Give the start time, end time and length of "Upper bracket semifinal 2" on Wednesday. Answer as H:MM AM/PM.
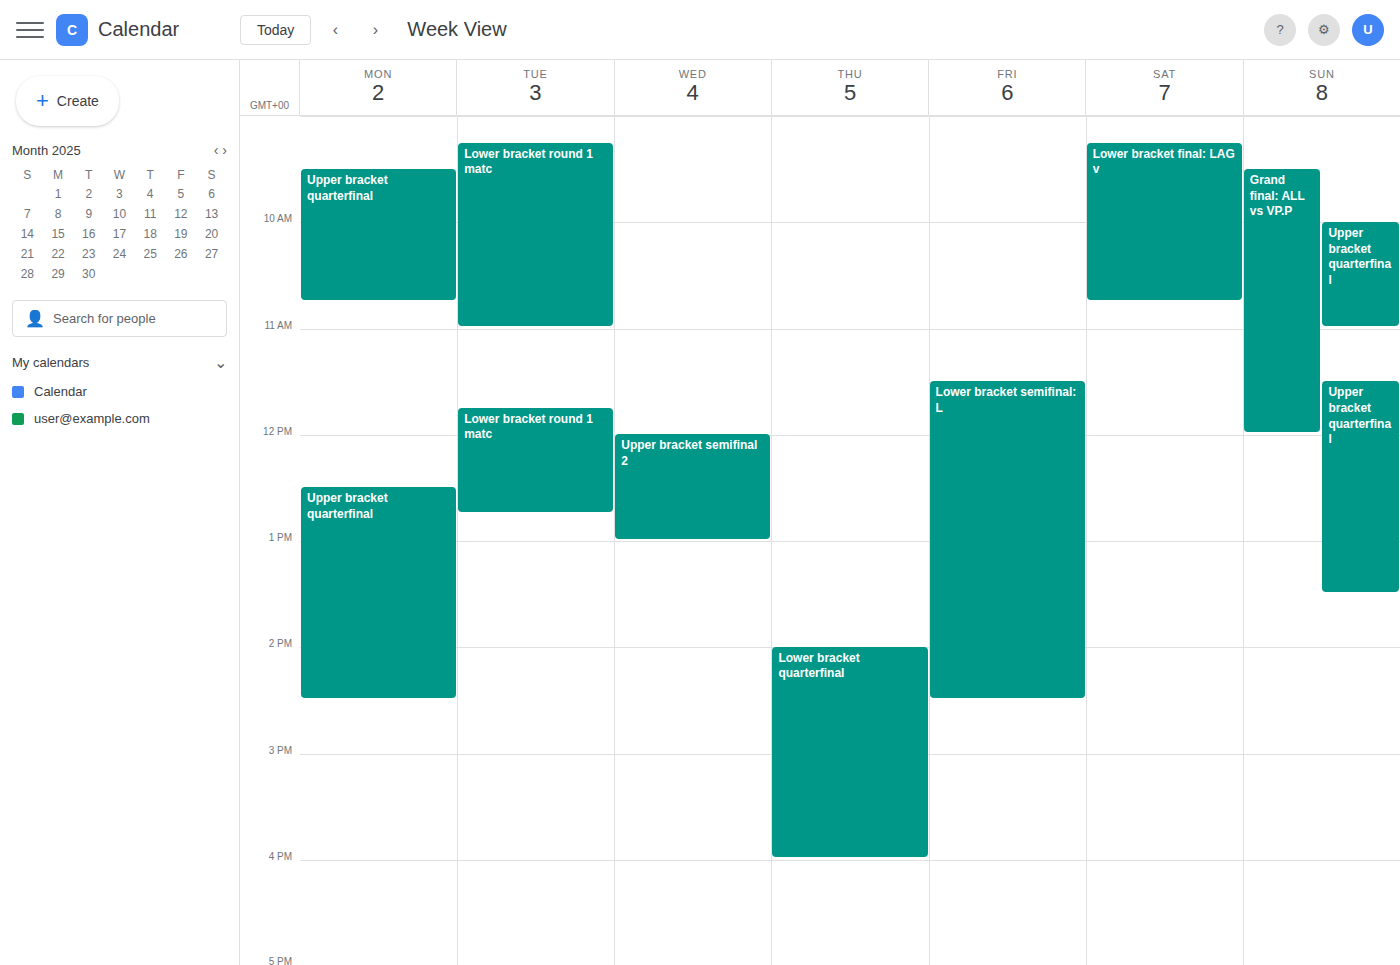
12:00 PM to 1:00 PM, 1 hour